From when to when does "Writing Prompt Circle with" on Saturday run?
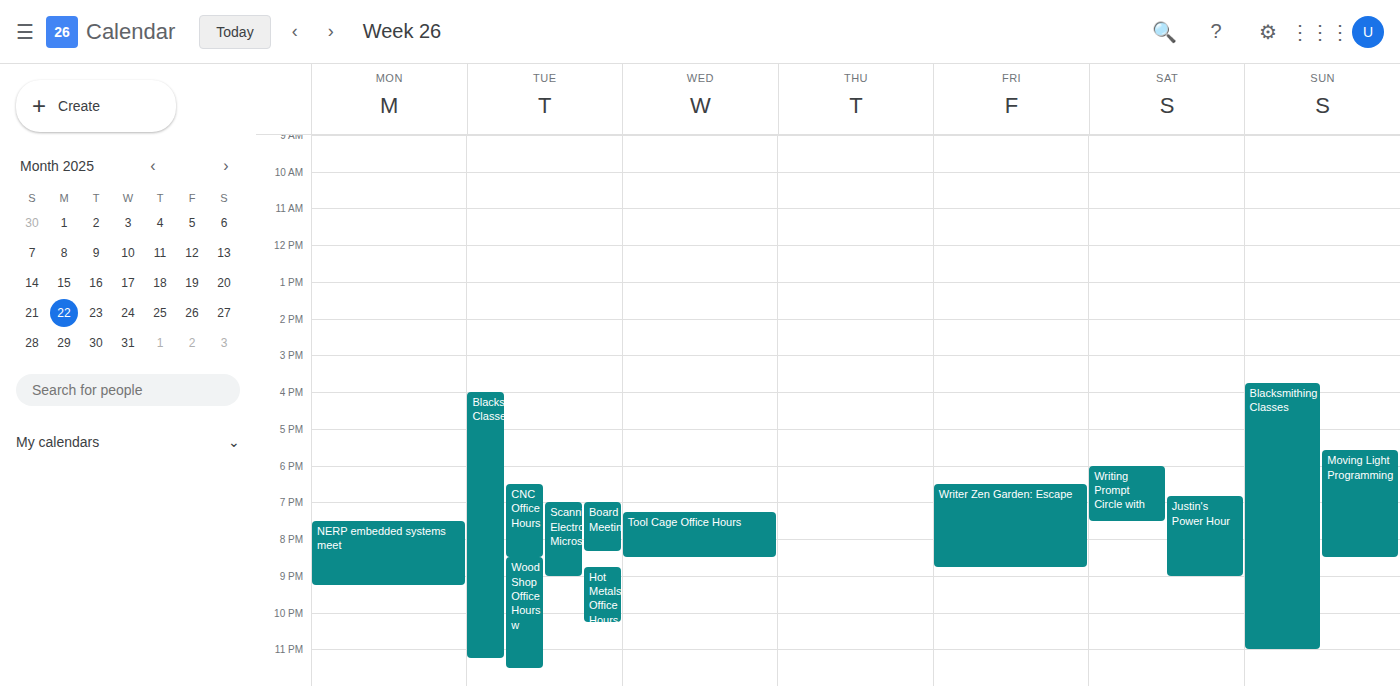
6:00 PM to 7:30 PM